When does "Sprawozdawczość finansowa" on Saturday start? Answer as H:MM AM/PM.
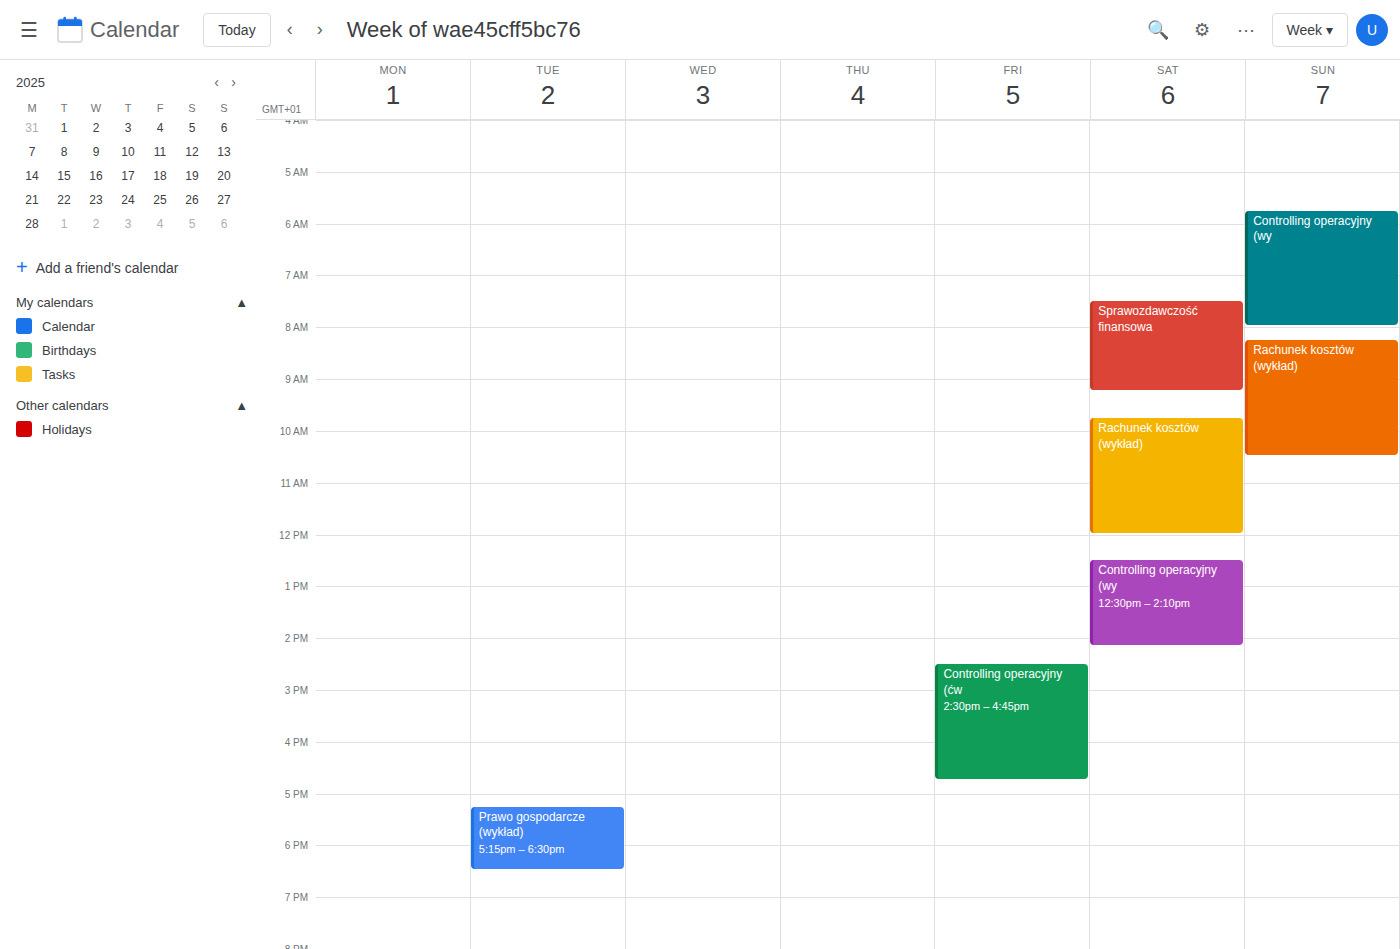
7:30 AM